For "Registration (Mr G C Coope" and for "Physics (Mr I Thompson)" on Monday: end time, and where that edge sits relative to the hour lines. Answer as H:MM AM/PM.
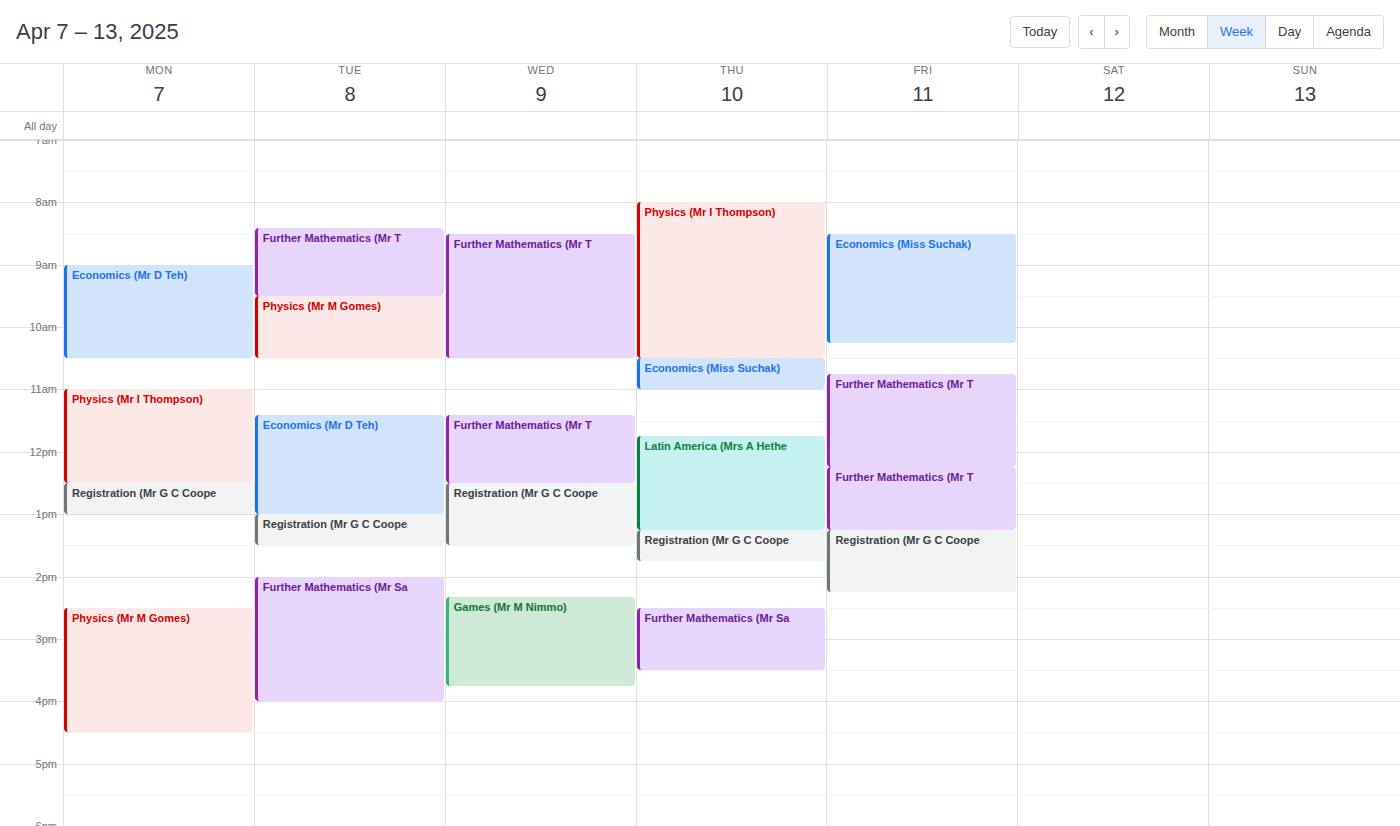
"Registration (Mr G C Coope": 1:00 PM, exactly on the 1 PM line. "Physics (Mr I Thompson)": 12:30 PM, halfway between the 12 PM and 1 PM lines.